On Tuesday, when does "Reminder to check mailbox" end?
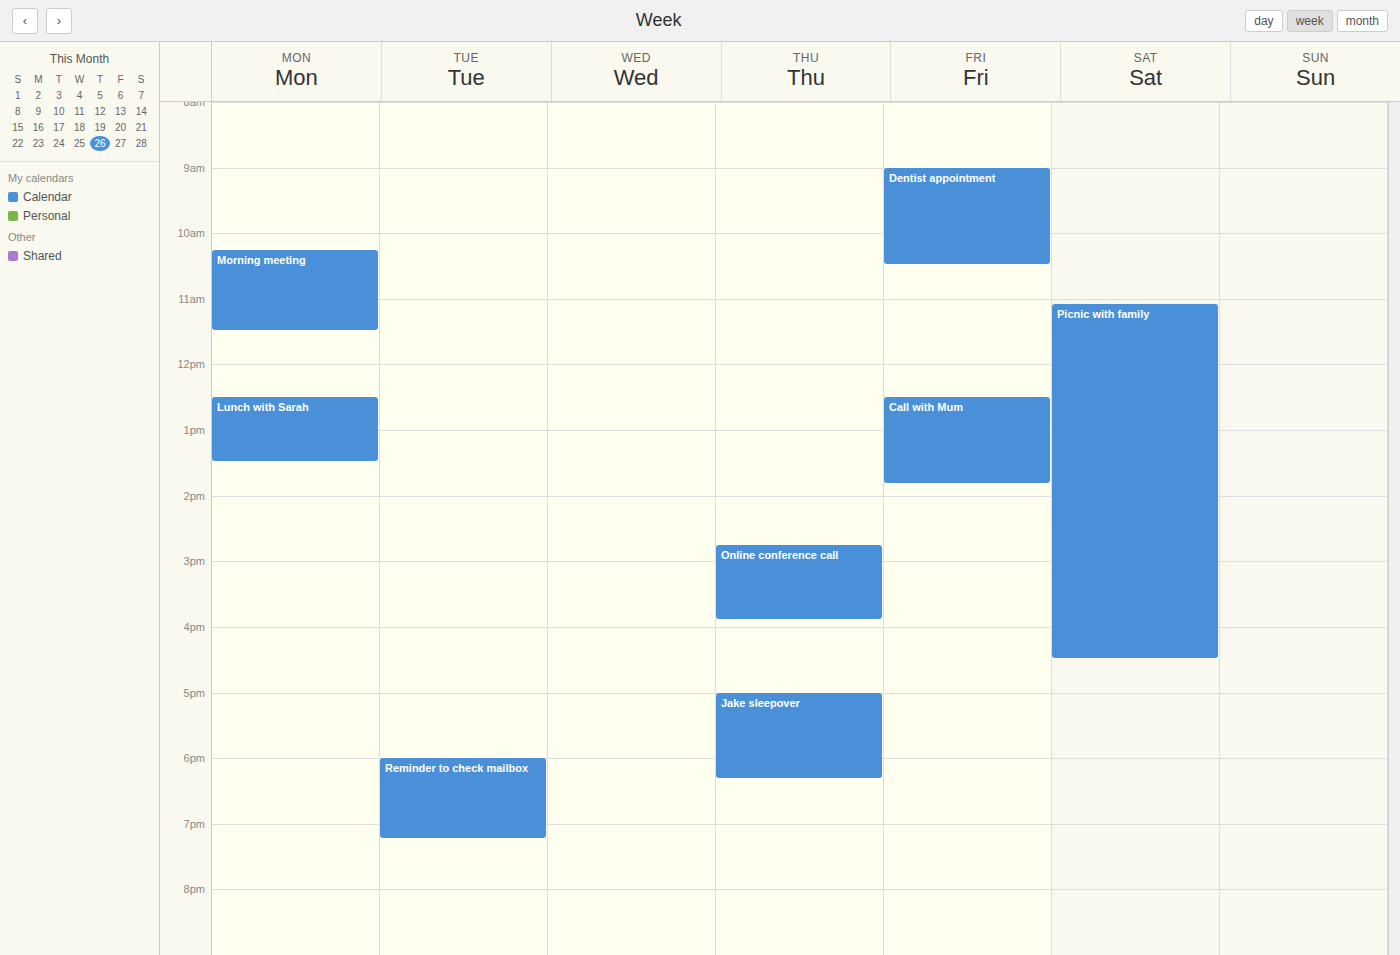
7:15 PM